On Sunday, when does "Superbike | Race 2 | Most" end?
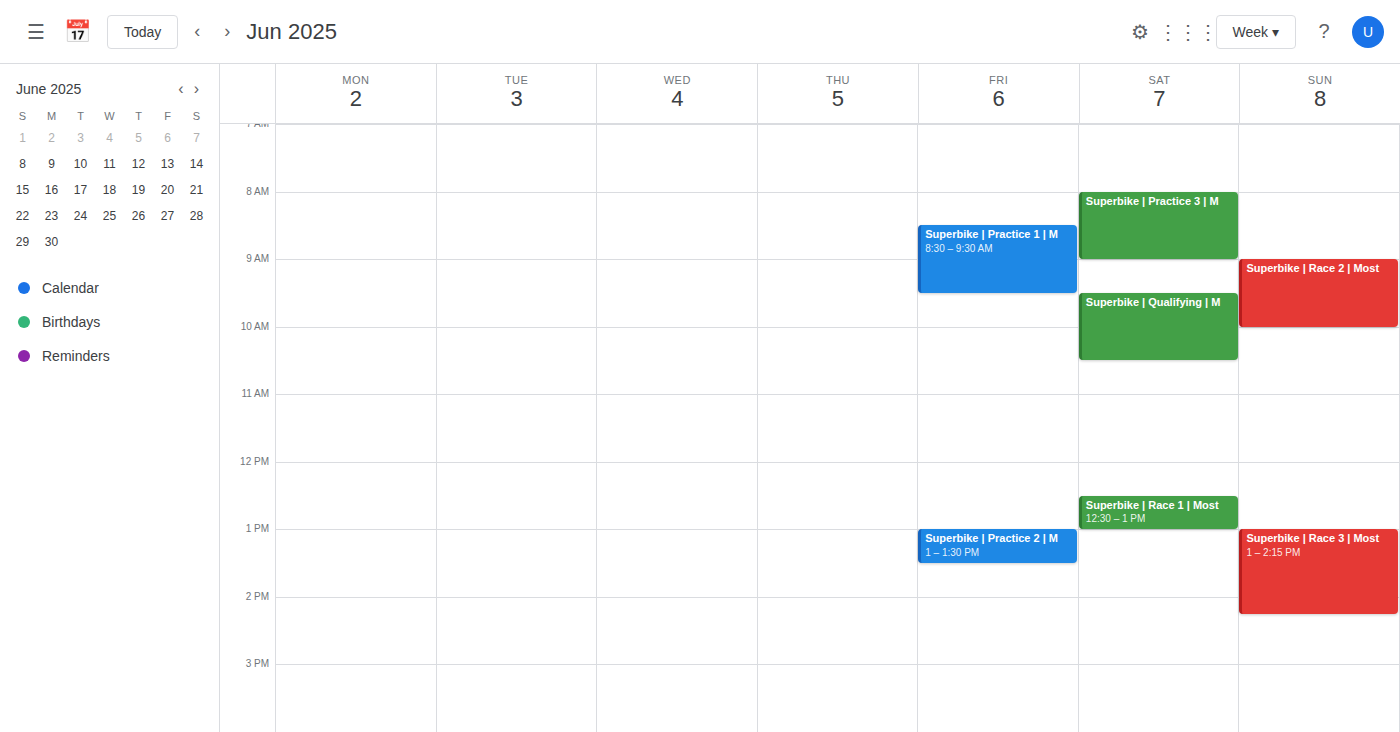
10:00